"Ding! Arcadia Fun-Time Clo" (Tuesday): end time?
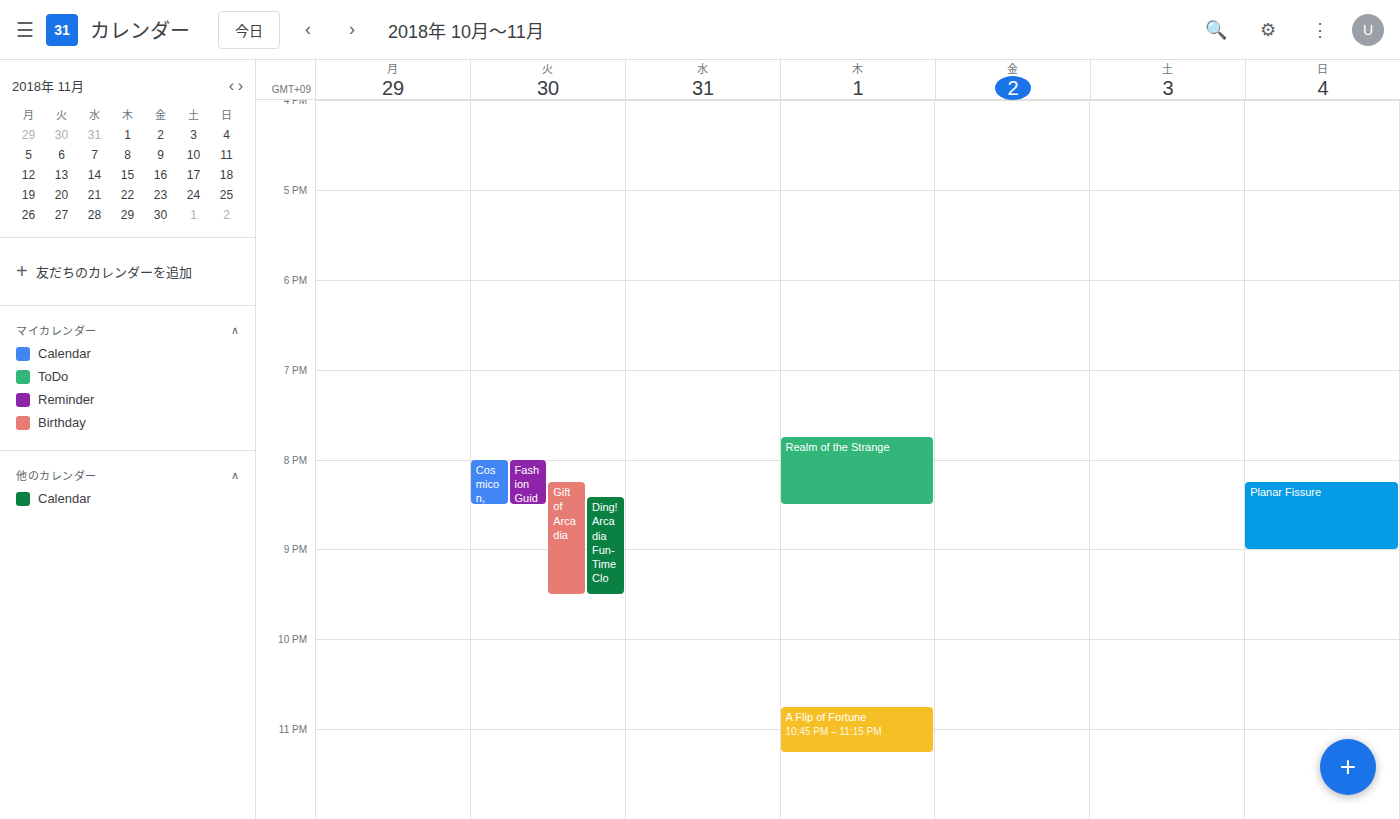
9:30 PM